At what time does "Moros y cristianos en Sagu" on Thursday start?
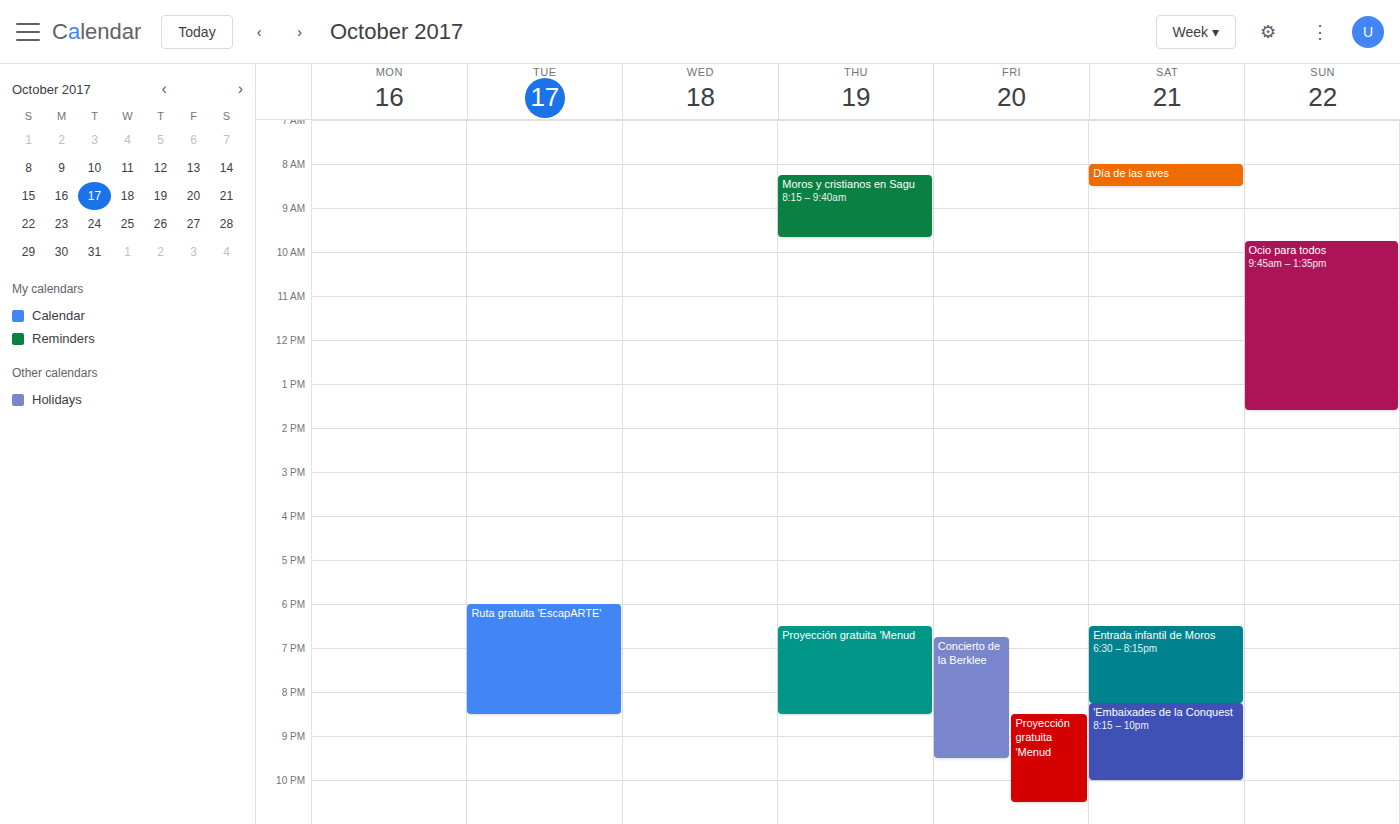
8:15 AM